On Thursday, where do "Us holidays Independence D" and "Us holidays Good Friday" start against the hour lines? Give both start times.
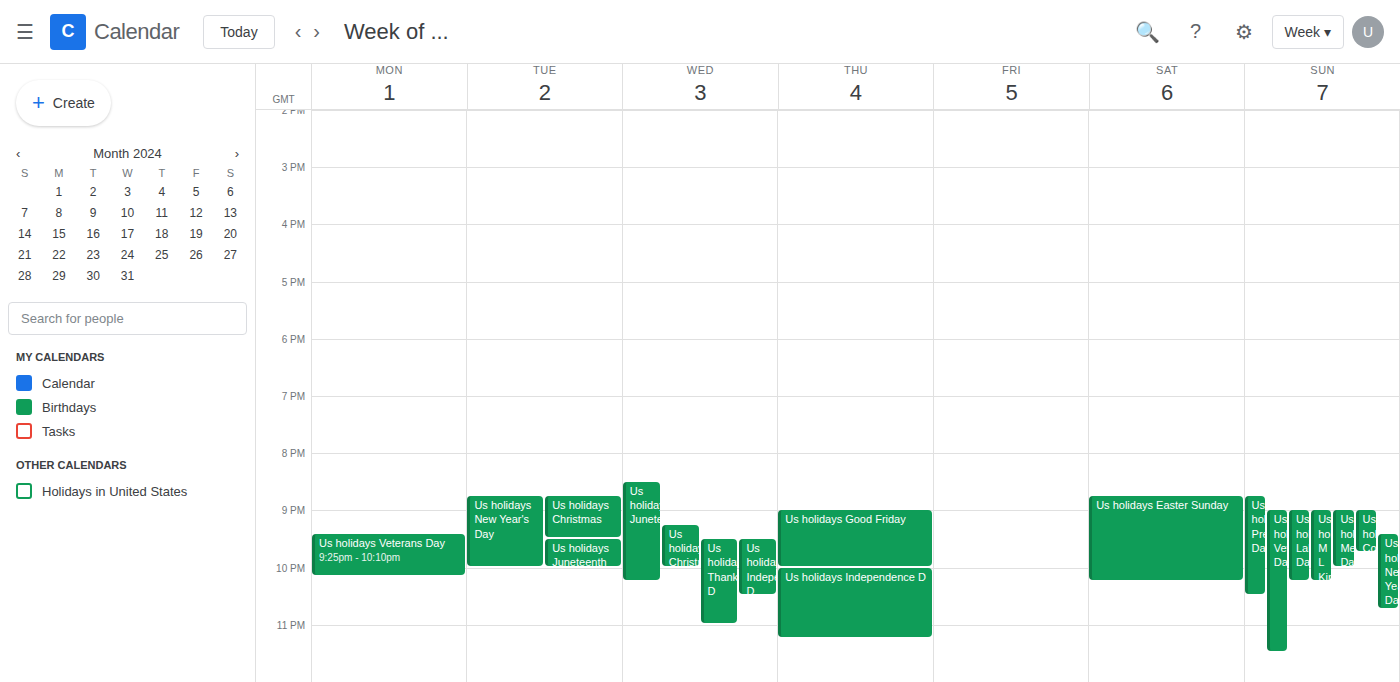
"Us holidays Independence D": 22:00, exactly on the 22:00 line. "Us holidays Good Friday": 21:00, exactly on the 21:00 line.